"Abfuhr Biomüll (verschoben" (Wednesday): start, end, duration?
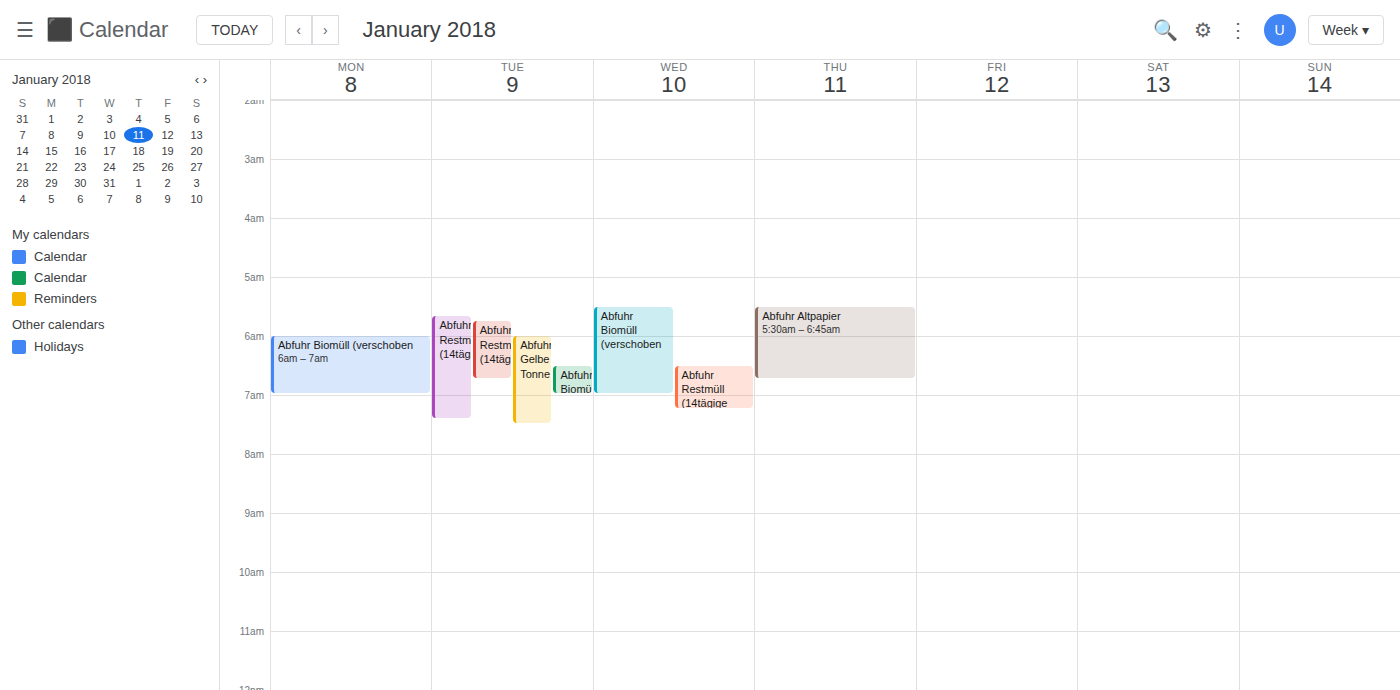
5:30 AM to 7:00 AM, 1 hour 30 minutes